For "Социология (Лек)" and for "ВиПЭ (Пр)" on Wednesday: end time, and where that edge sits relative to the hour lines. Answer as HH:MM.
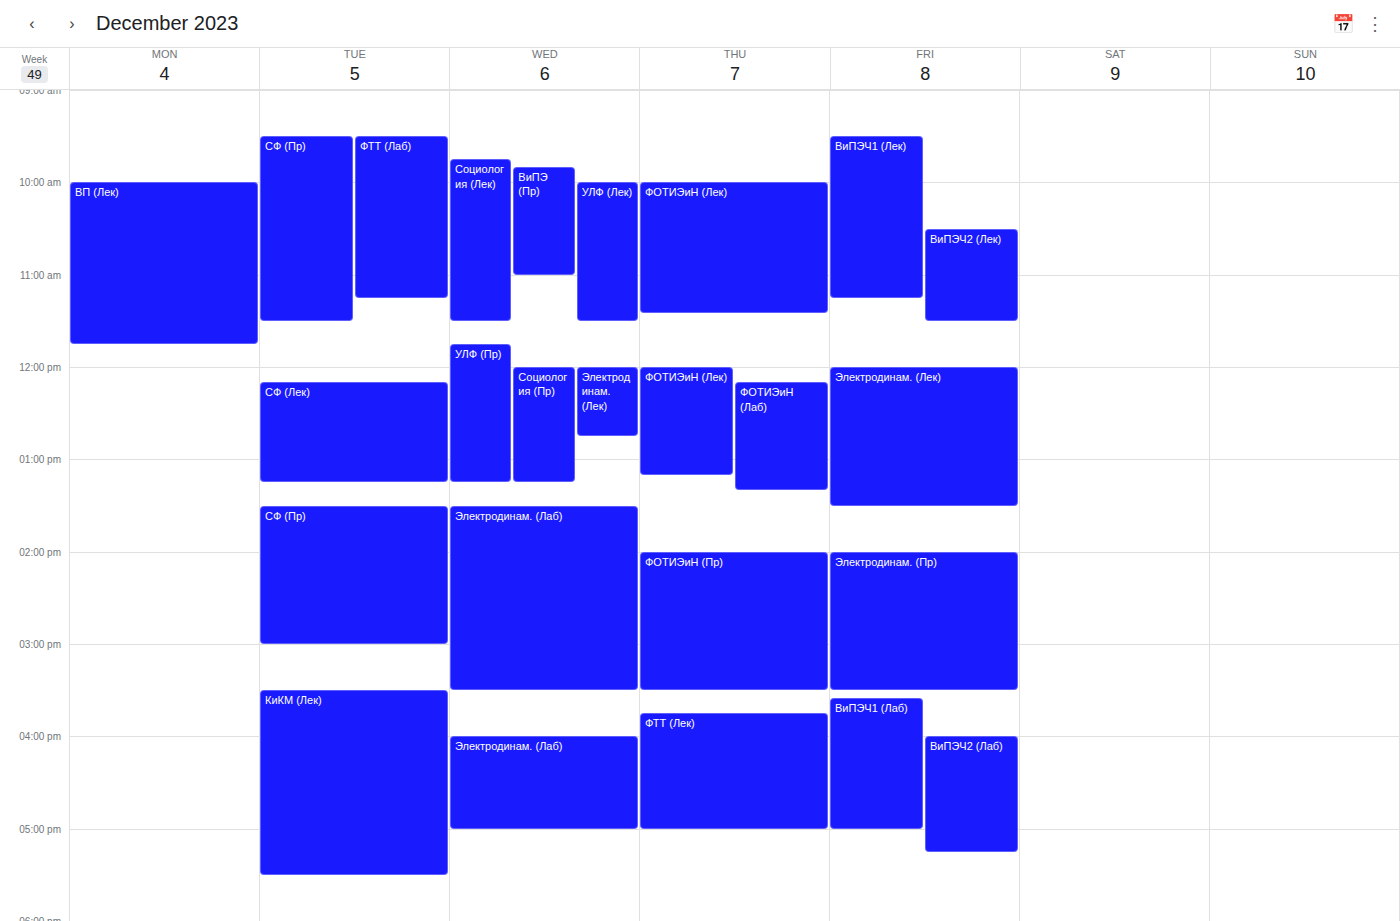
"Социология (Лек)": 11:30, halfway between the 11:00 and 12:00 lines. "ВиПЭ (Пр)": 11:00, exactly on the 11:00 line.